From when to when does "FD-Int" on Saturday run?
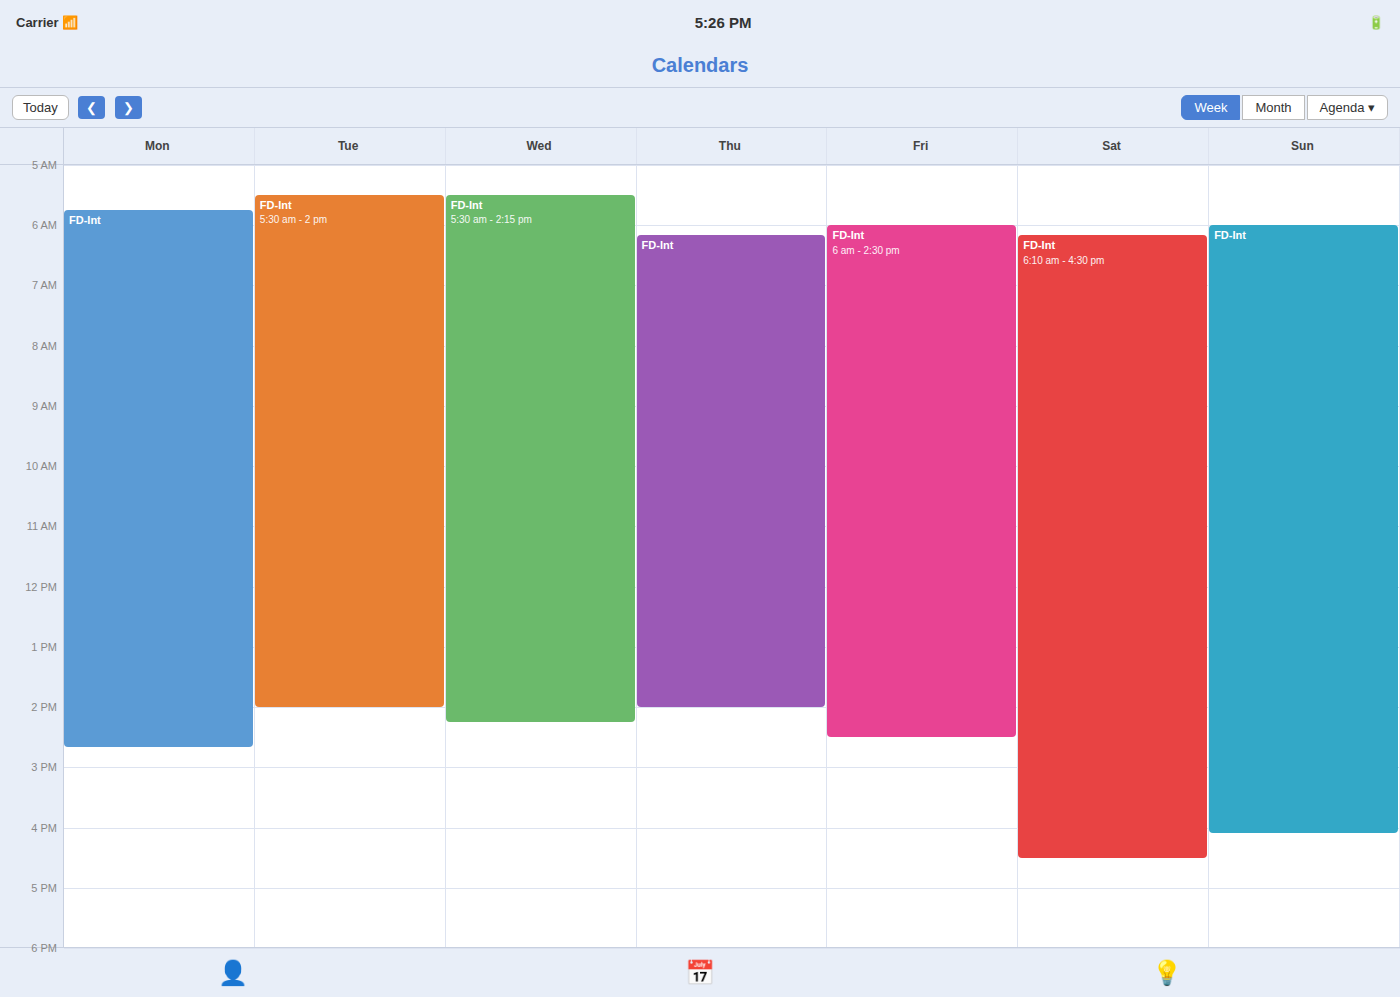
06:10 to 16:30